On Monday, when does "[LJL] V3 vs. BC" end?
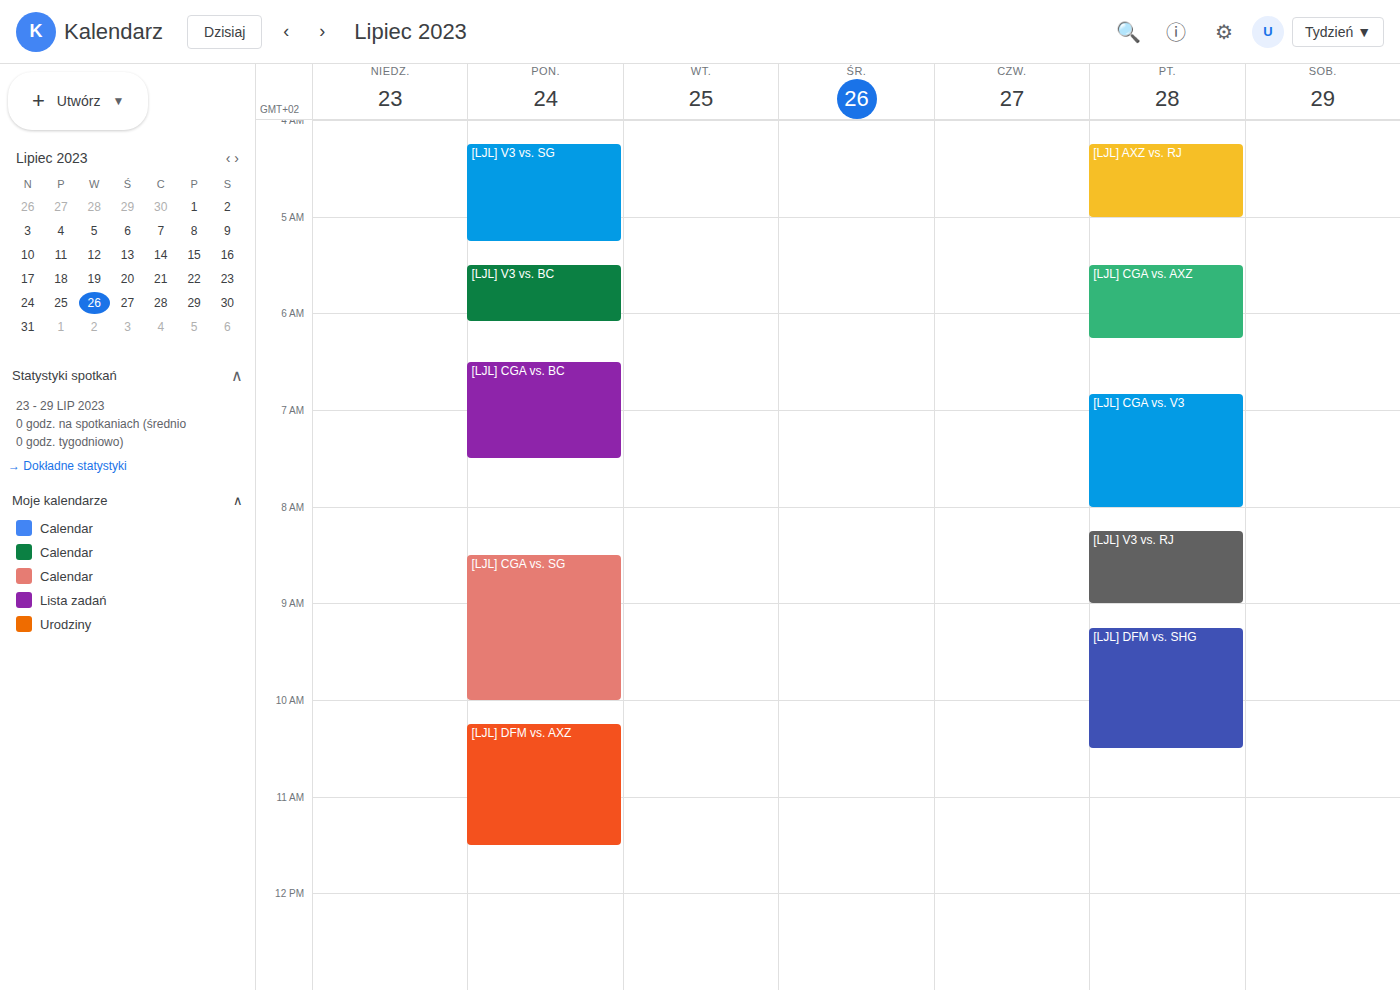
6:05 AM